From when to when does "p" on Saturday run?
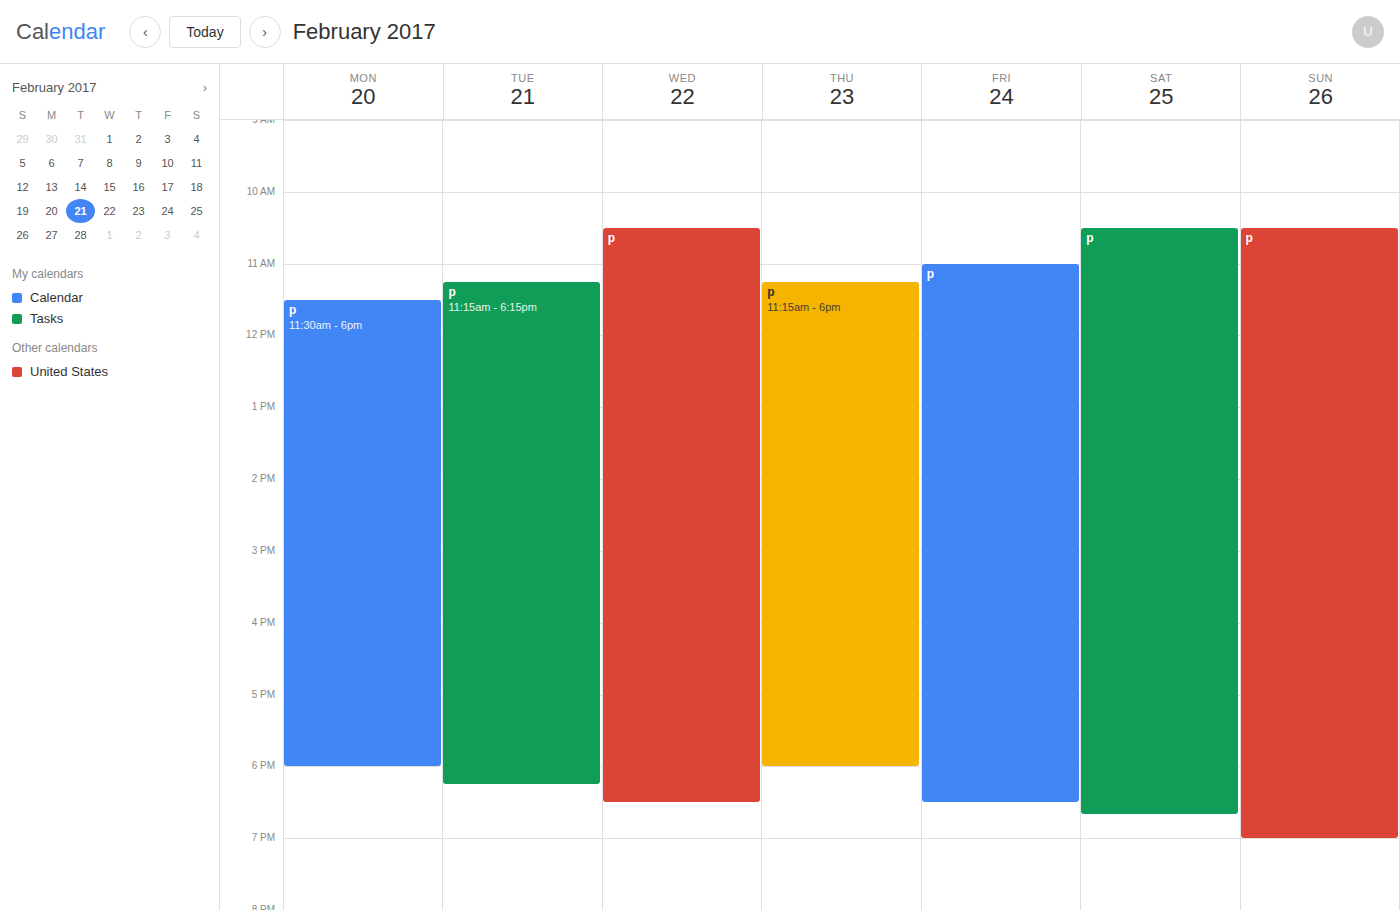
10:30 AM to 6:40 PM